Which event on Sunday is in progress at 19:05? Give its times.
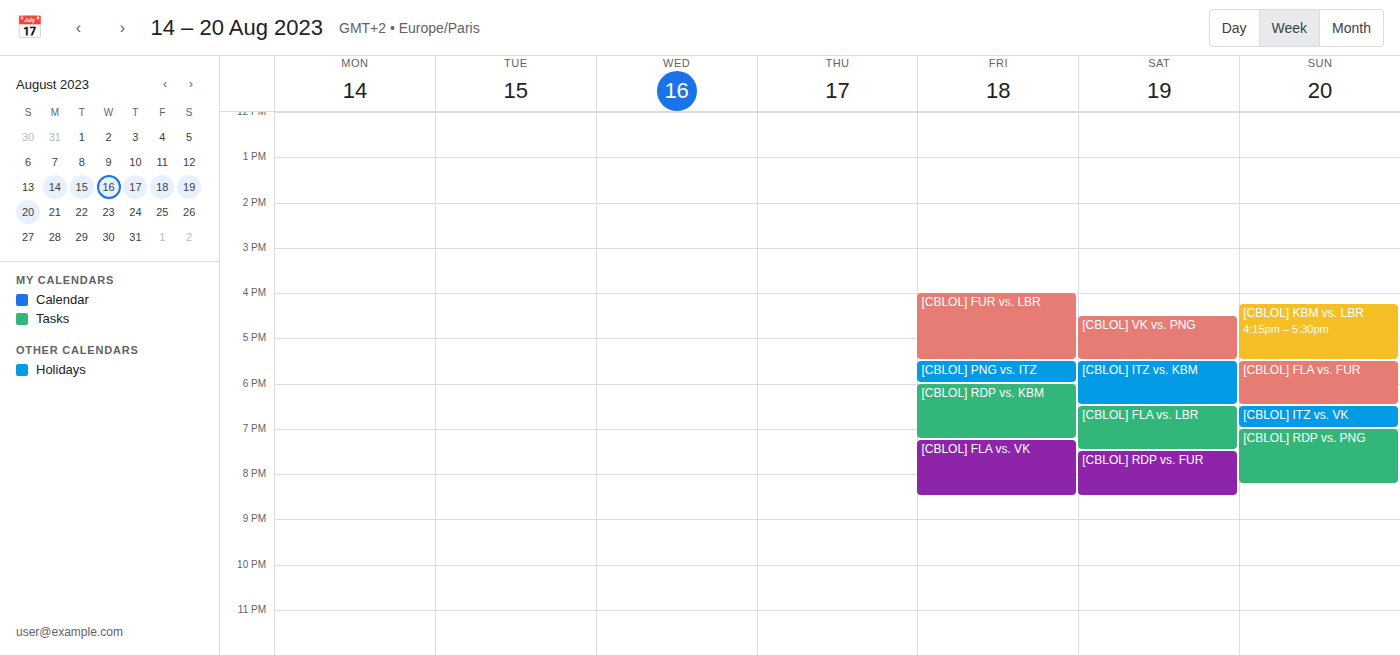
"[CBLOL] RDP vs. PNG", 19:00 to 20:15